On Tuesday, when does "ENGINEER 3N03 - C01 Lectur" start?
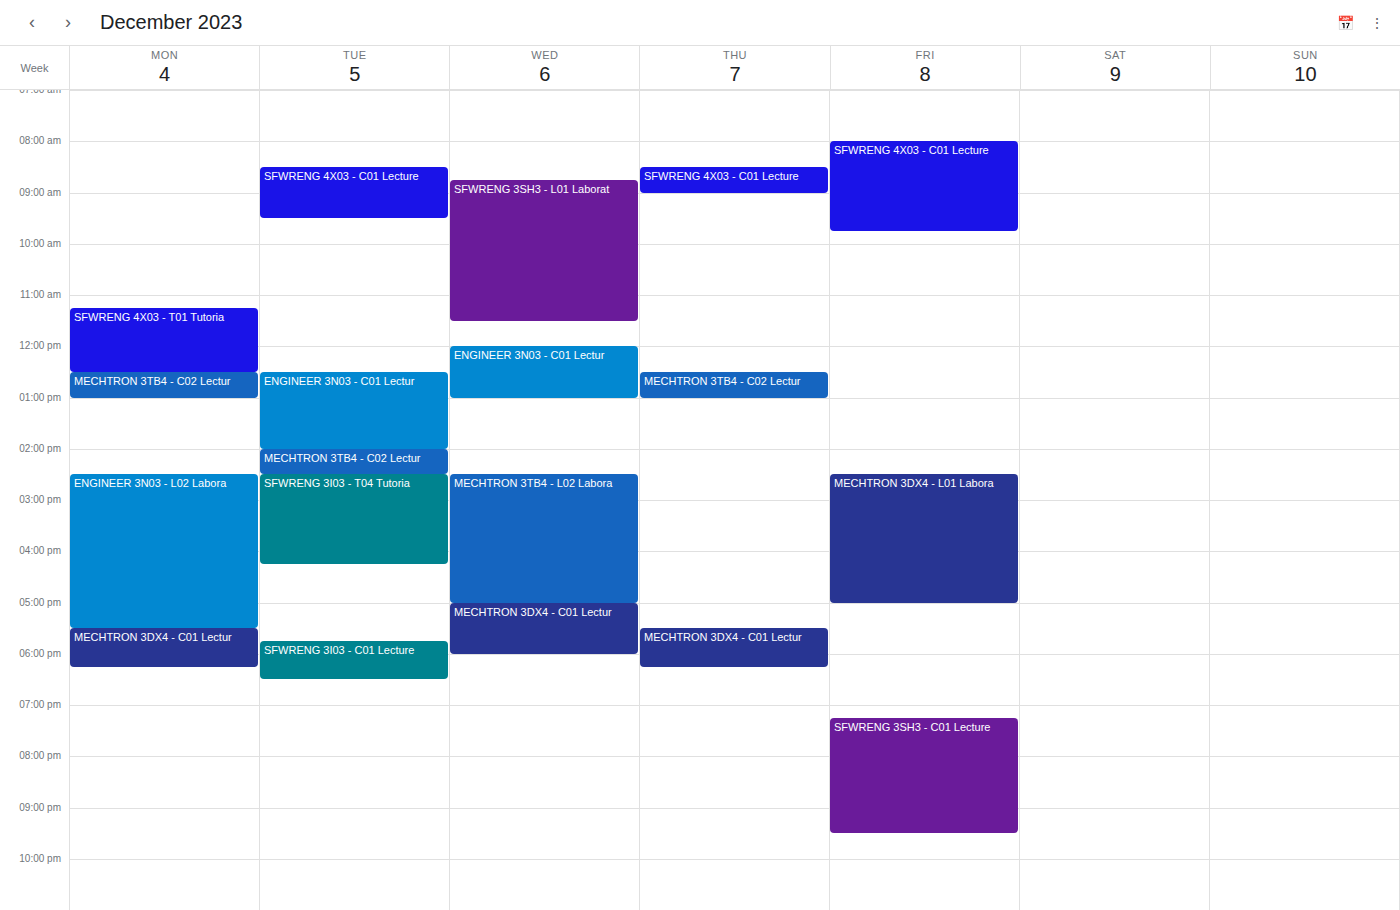
12:30 PM